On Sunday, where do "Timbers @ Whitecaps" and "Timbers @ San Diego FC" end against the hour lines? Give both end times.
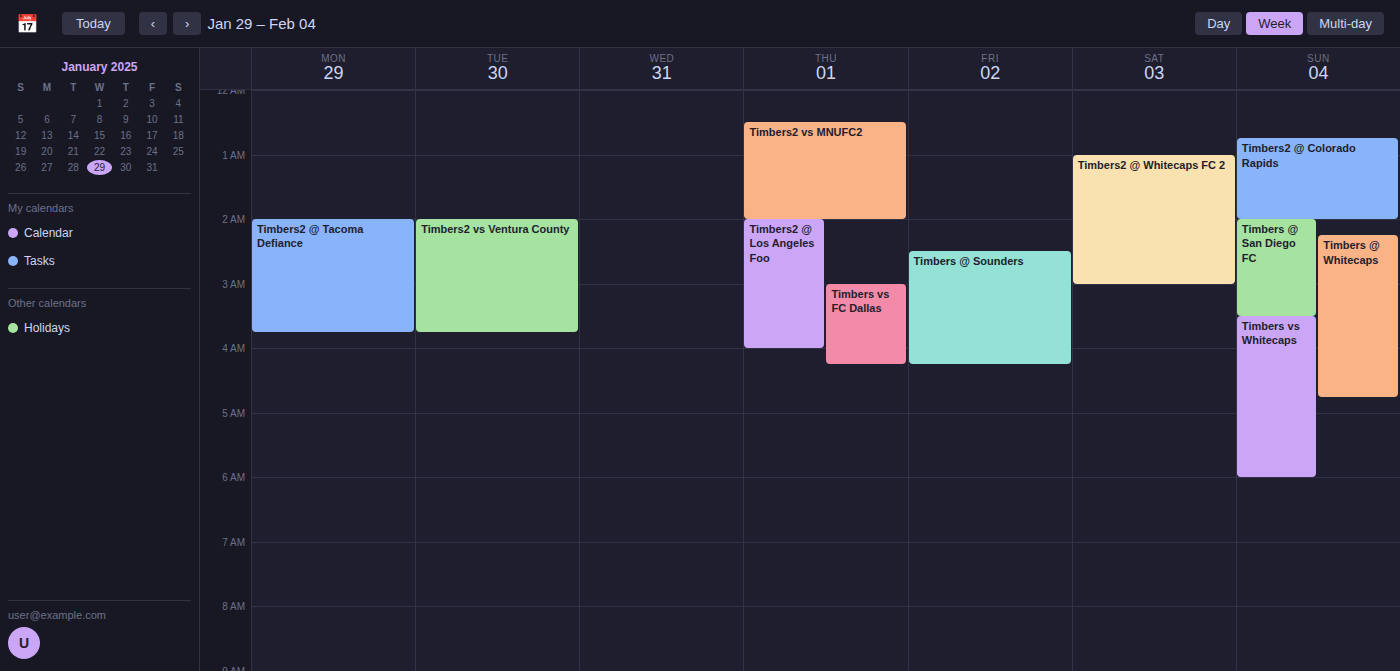
"Timbers @ Whitecaps": 04:45, neither: three quarters of the way from the 04:00 line to the 05:00 line. "Timbers @ San Diego FC": 03:30, halfway between the 03:00 and 04:00 lines.